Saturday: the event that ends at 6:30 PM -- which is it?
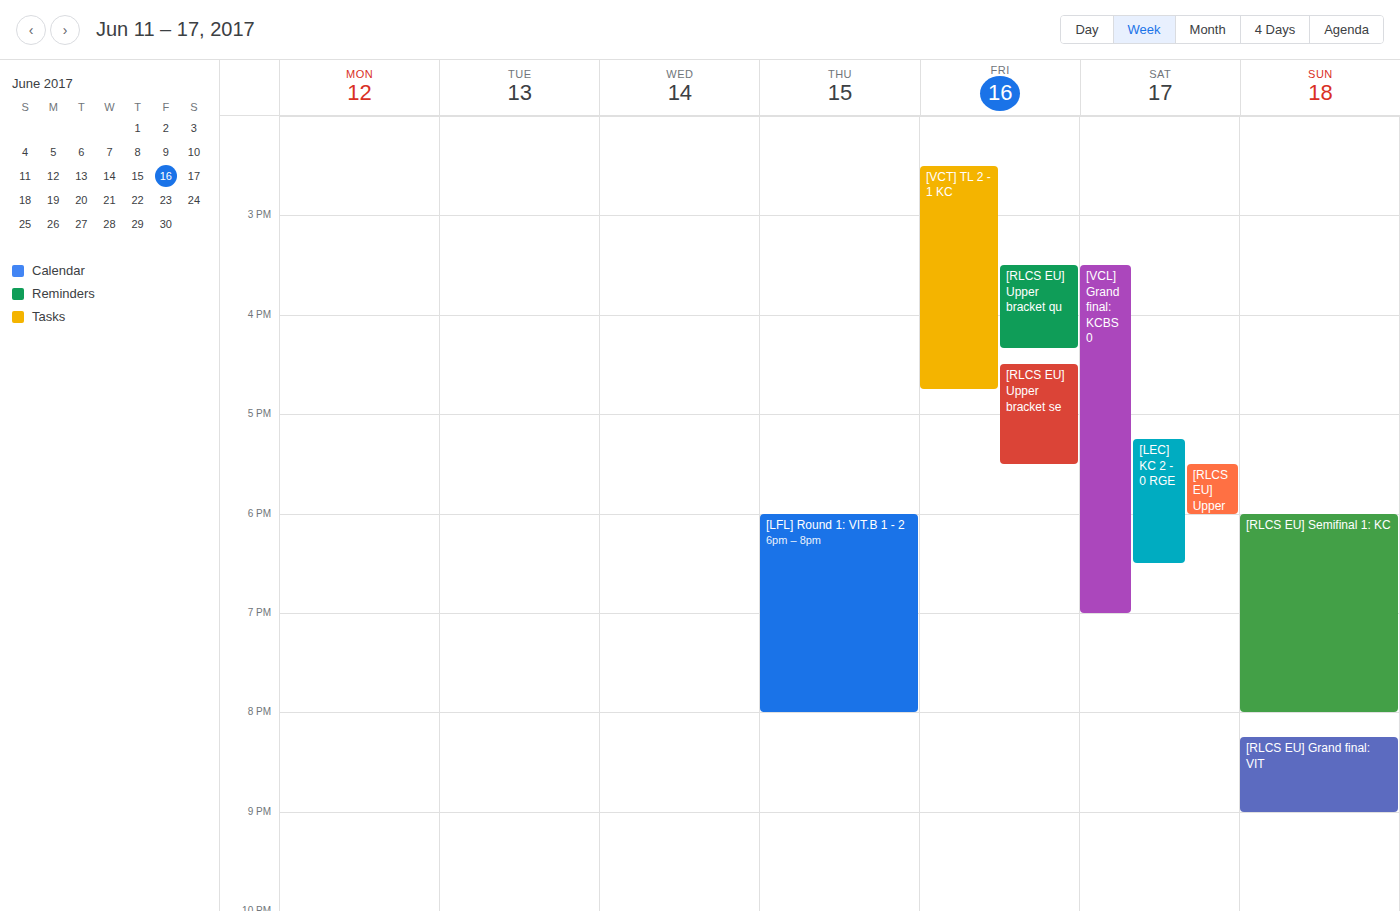
"[LEC] KC 2 - 0 RGE"